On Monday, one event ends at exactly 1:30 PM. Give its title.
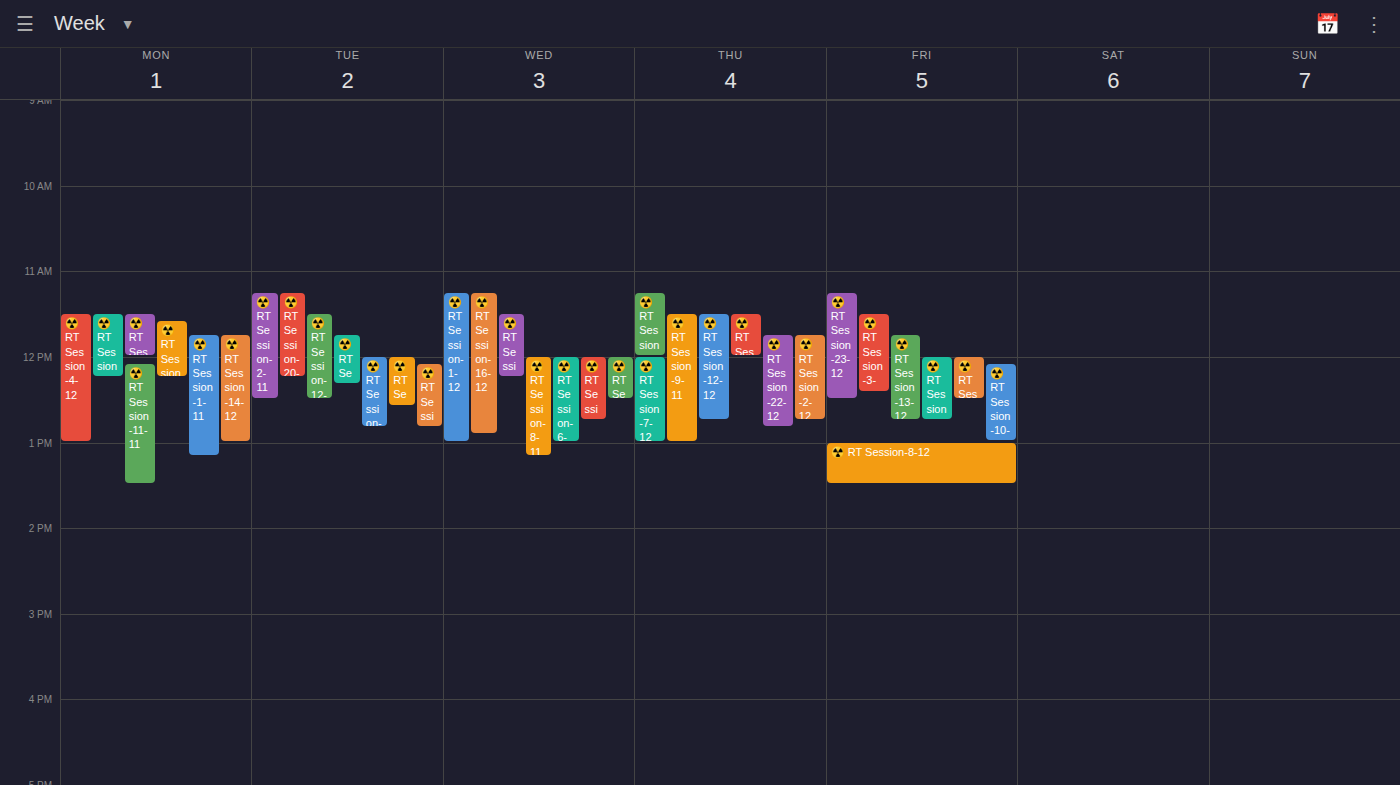
"☢️ RT Session-11-11"